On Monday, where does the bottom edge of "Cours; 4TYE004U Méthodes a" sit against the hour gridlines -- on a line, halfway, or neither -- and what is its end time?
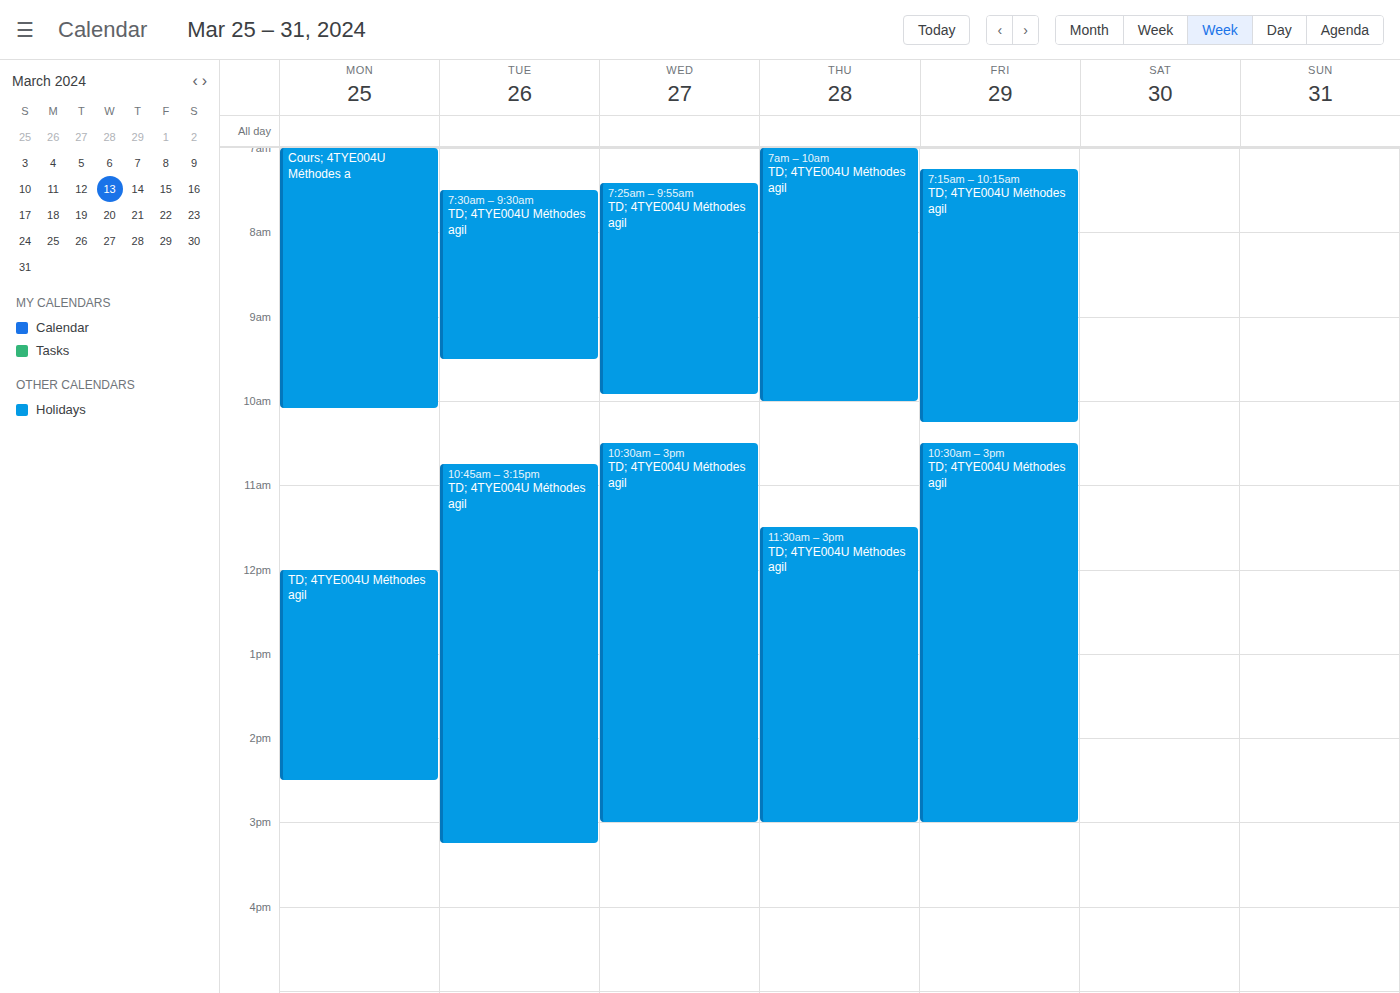
10:05 AM -- neither: 5 minutes below the 10 AM line and 55 minutes above the 11 AM line.